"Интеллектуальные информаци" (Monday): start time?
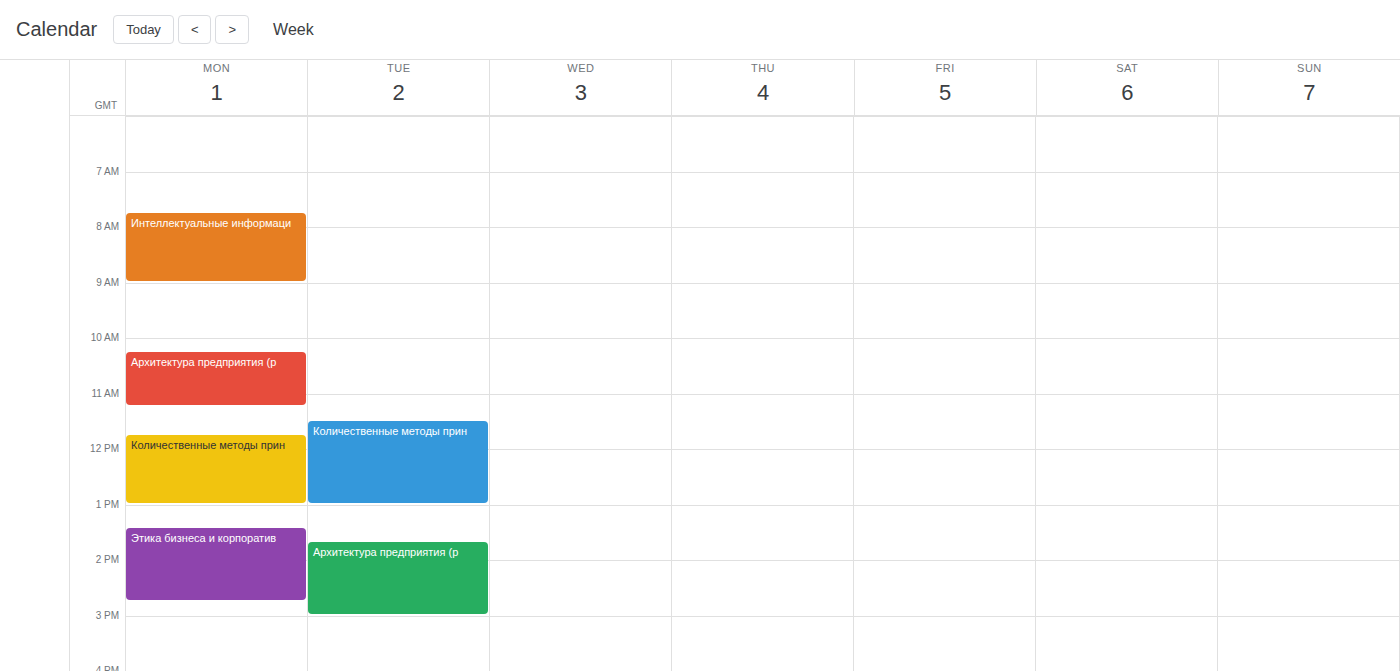
7:45 AM